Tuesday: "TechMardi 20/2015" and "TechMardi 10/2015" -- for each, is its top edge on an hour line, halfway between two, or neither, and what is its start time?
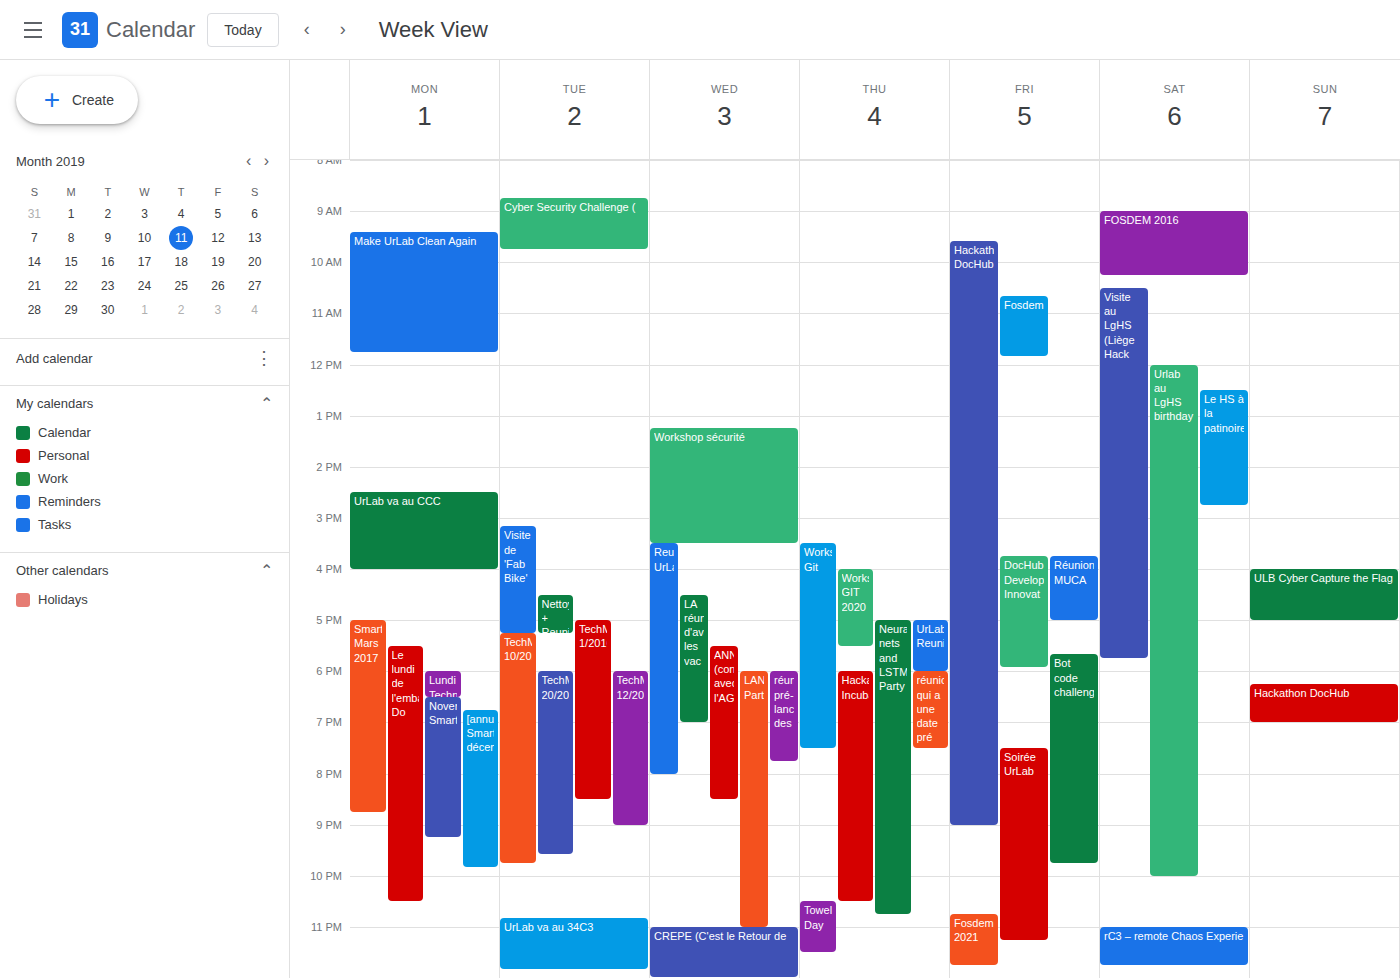
"TechMardi 20/2015": 6:00 PM, exactly on the 6 PM line. "TechMardi 10/2015": 5:15 PM, neither: a quarter of the way from the 5 PM line to the 6 PM line.